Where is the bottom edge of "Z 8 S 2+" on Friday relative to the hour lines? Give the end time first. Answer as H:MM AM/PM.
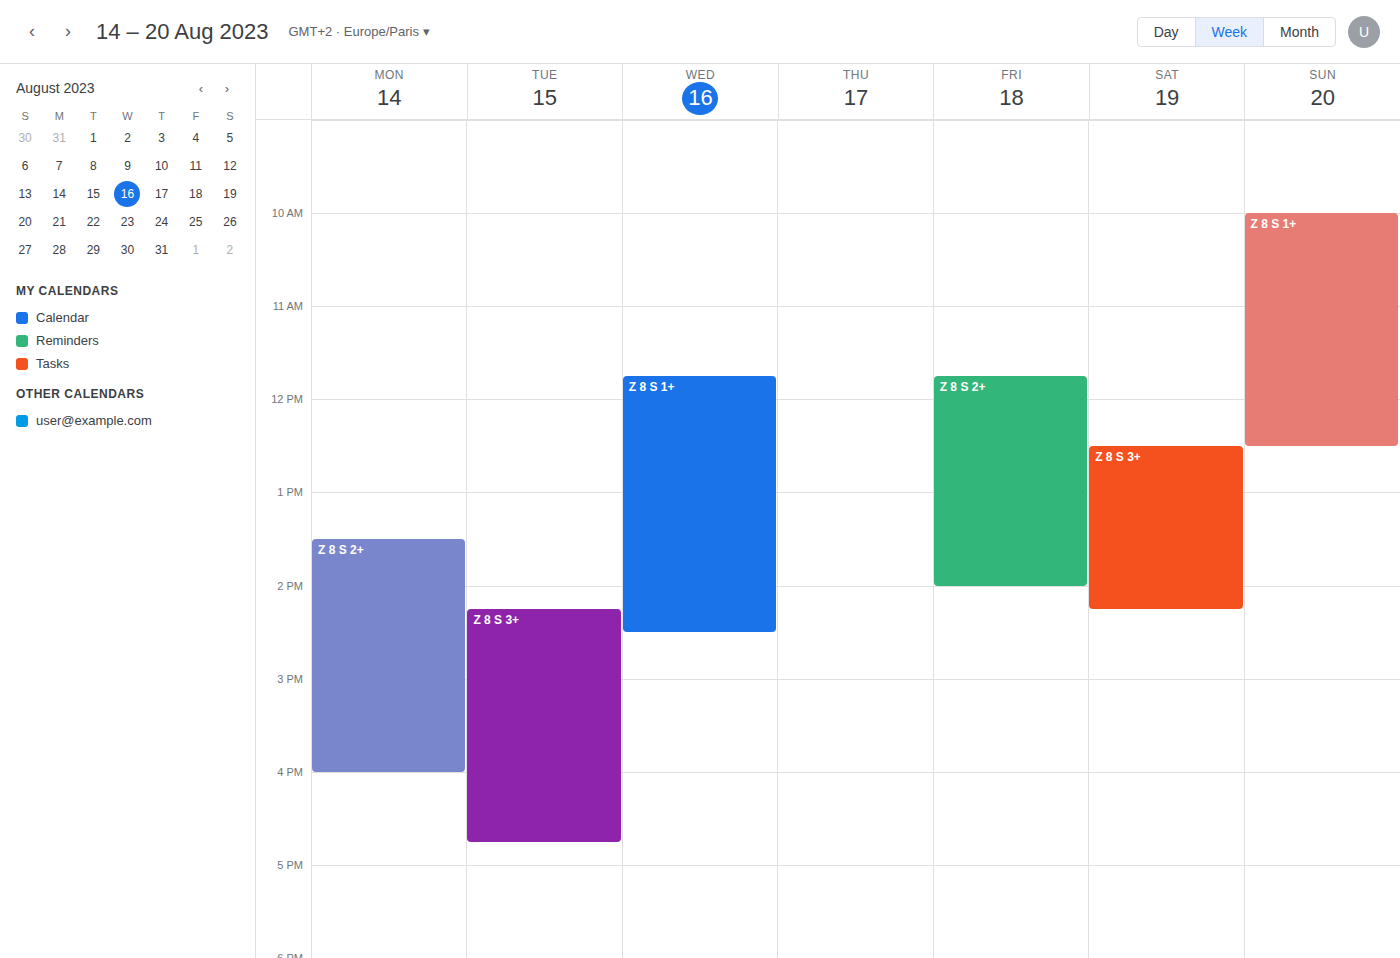
2:00 PM -- exactly on the 2 PM line.